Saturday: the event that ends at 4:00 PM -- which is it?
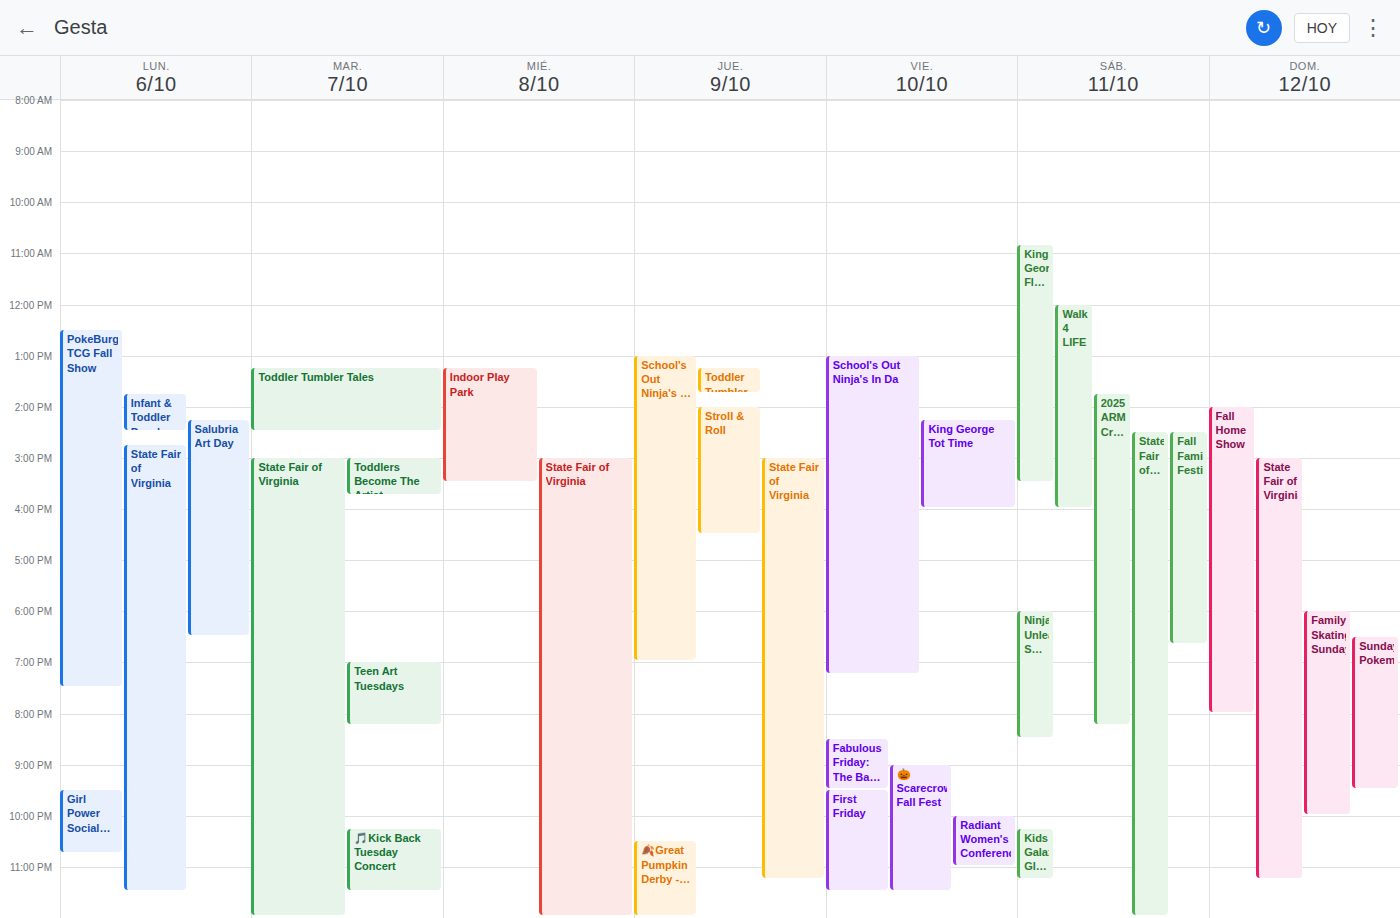
"Walk 4 LIFE"